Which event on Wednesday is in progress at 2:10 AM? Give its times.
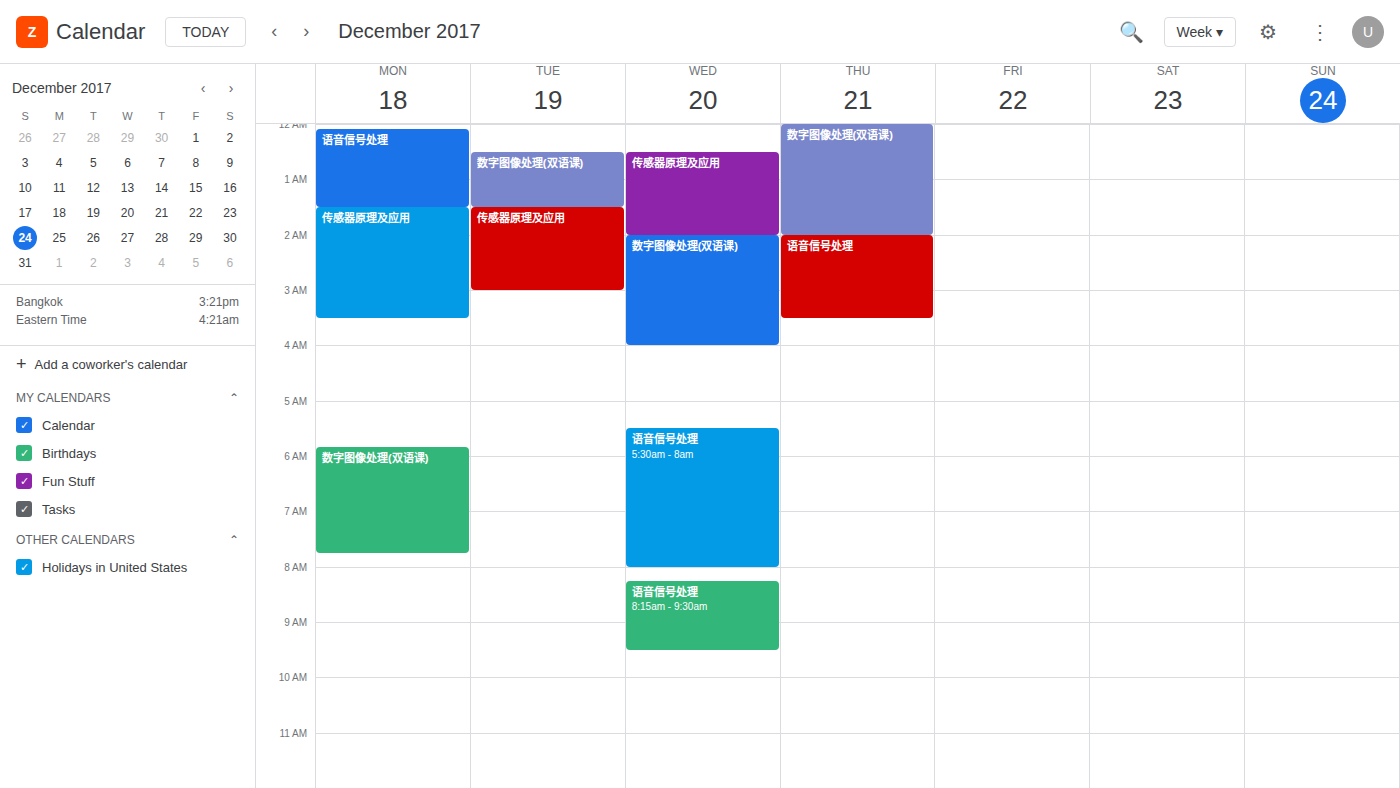
"数字图像处理(双语课)", 2:00 AM to 4:00 AM